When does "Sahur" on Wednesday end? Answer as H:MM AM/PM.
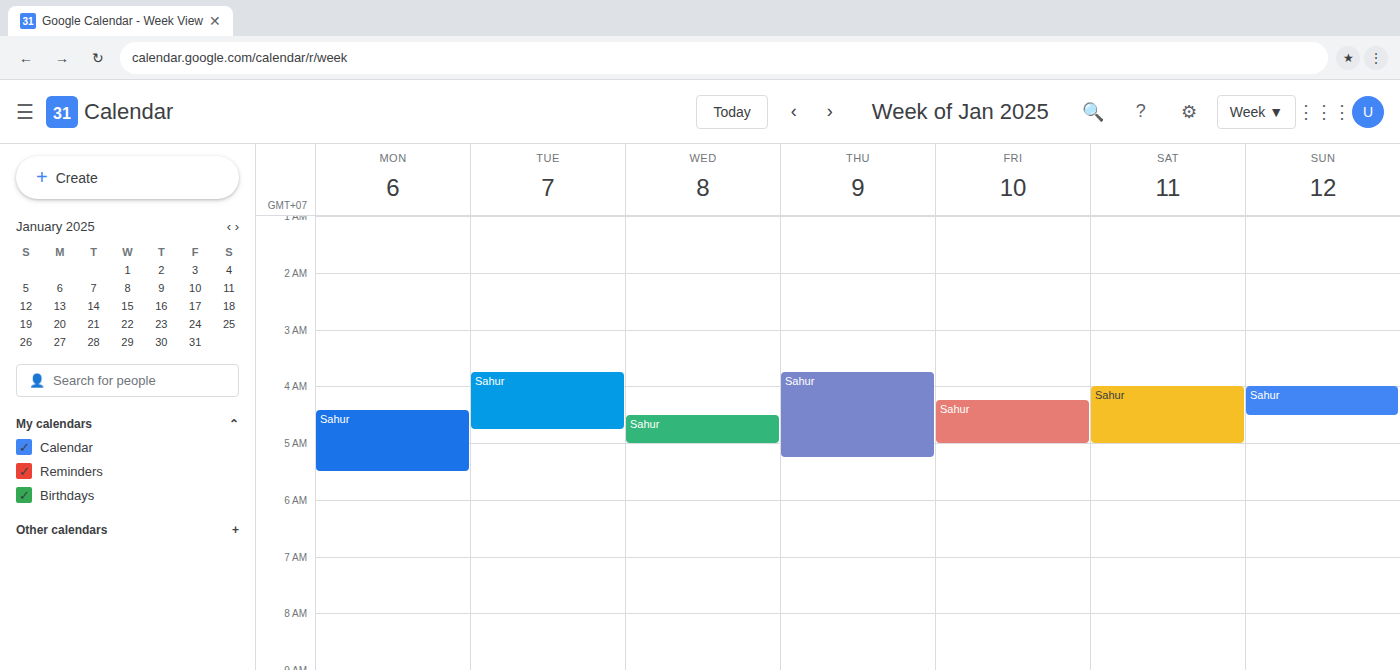
5:00 AM